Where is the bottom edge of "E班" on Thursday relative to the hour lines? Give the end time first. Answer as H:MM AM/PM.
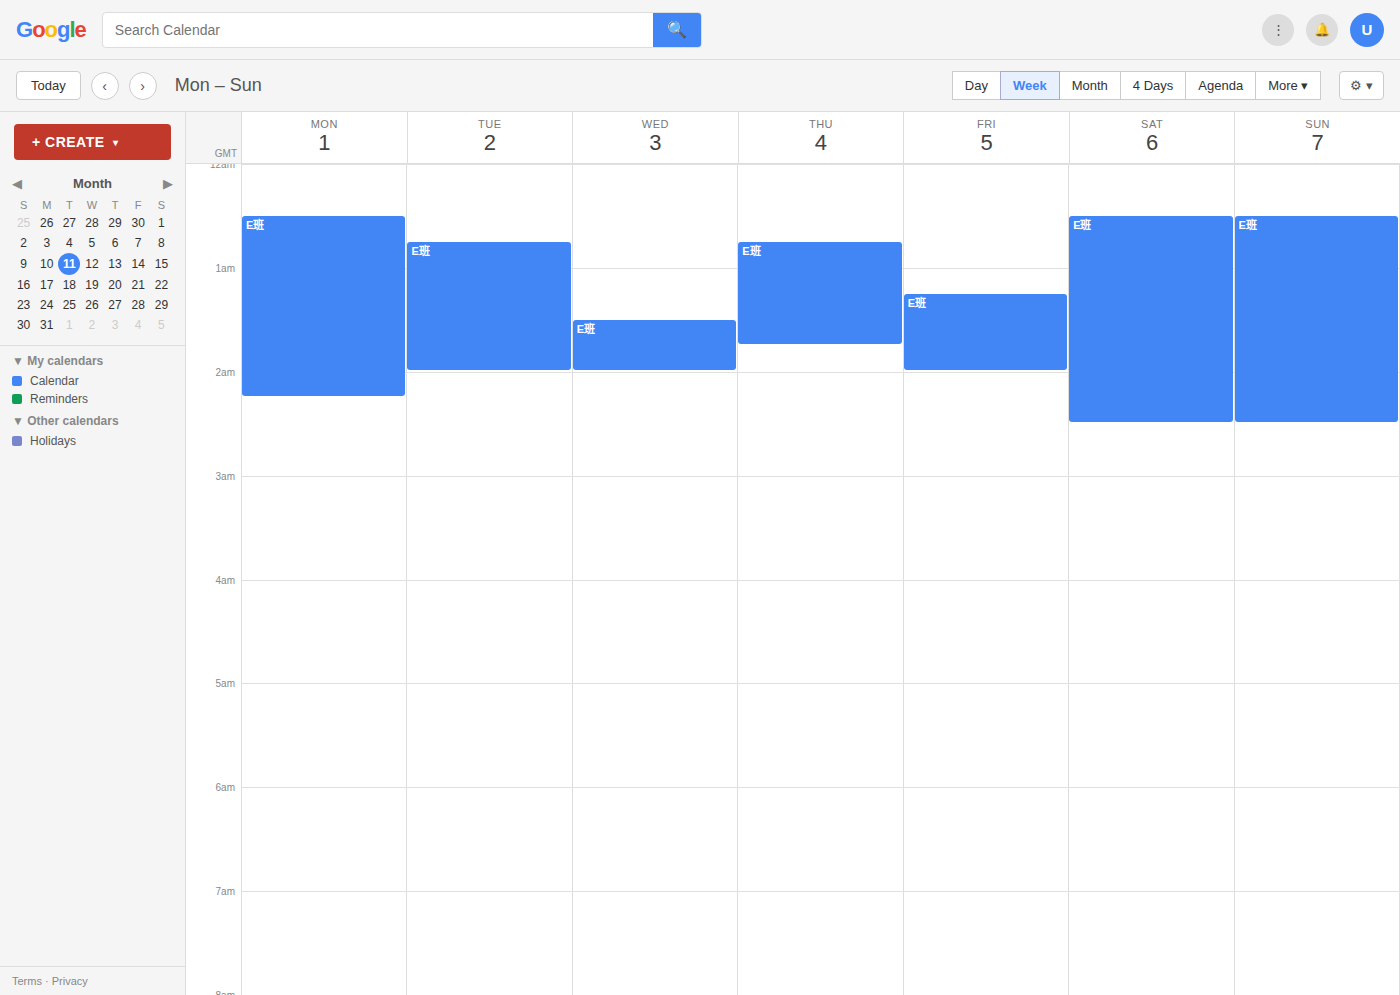
1:45 AM -- neither: three quarters of the way from the 1 AM line to the 2 AM line.